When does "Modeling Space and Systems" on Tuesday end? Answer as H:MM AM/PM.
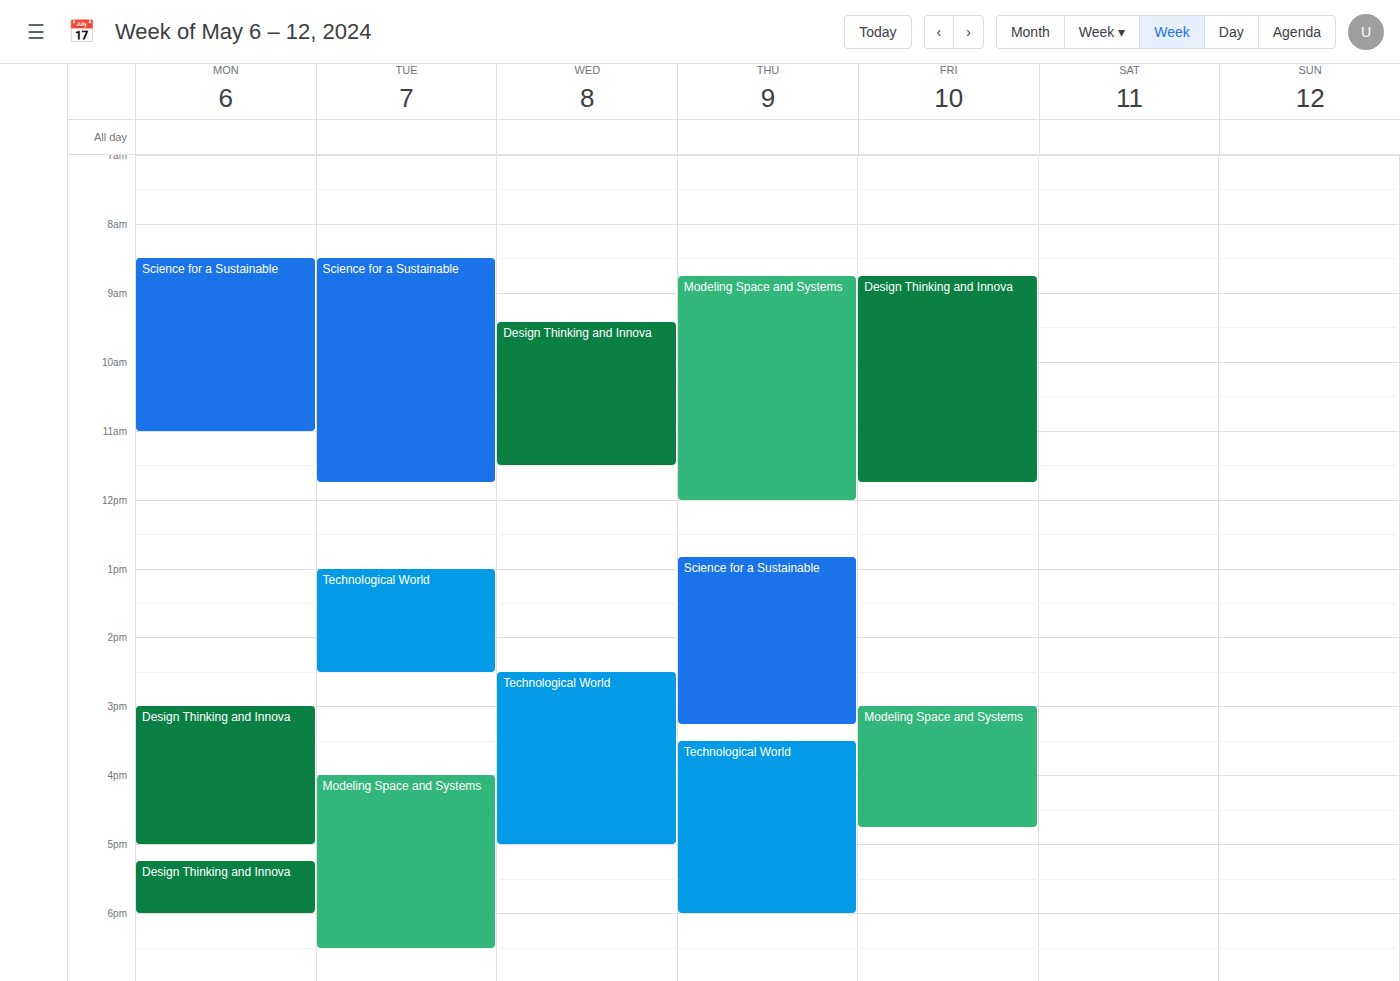
6:30 PM